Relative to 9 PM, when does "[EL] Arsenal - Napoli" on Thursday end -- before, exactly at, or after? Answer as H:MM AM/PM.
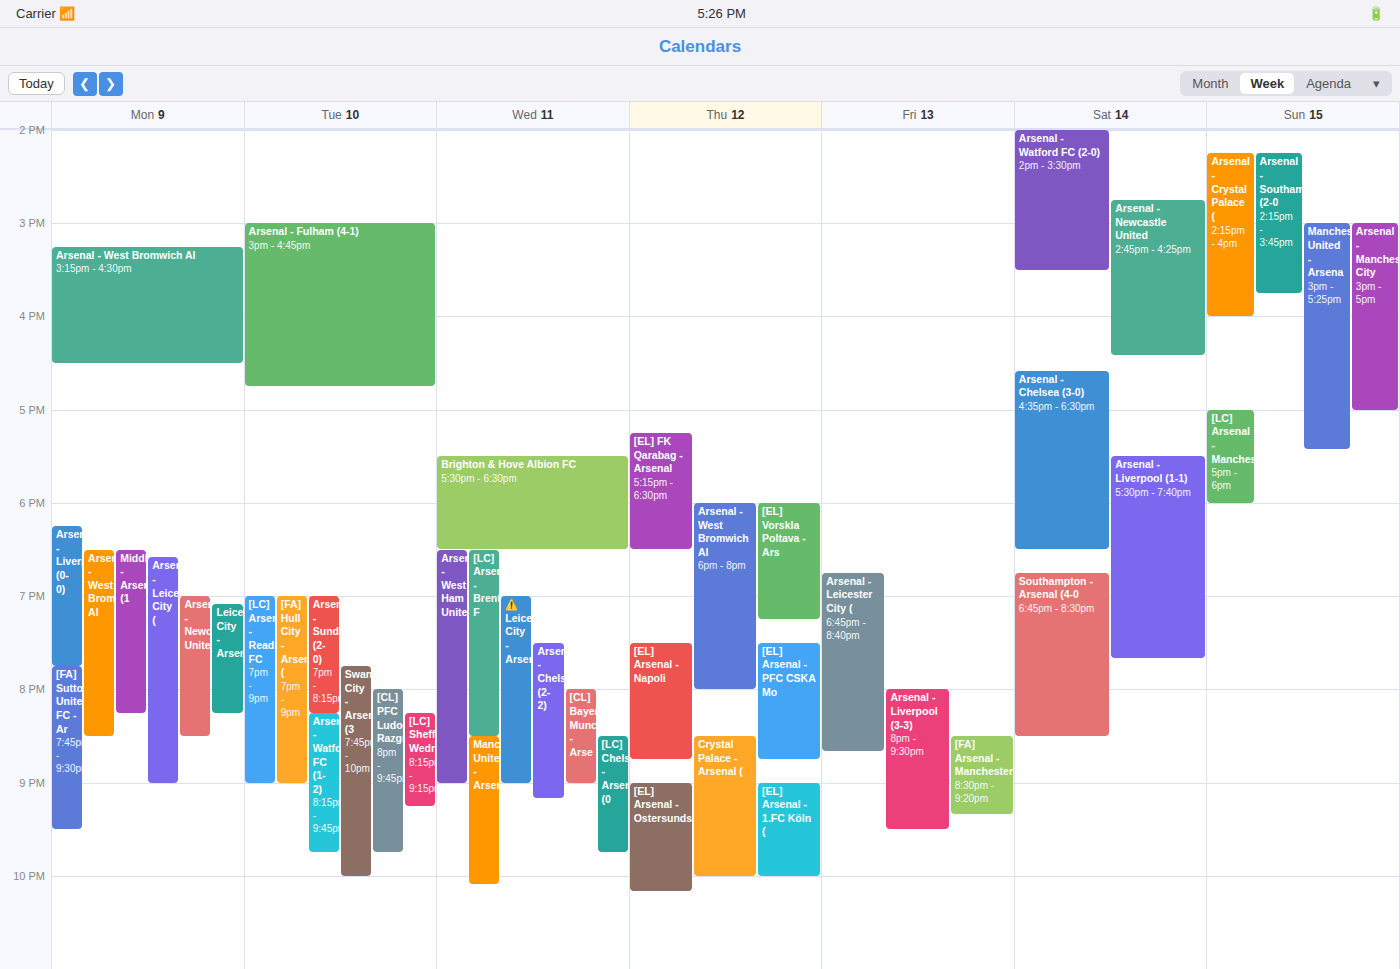
8:45 PM -- before 9 PM, 15 minutes above the 9 PM line.